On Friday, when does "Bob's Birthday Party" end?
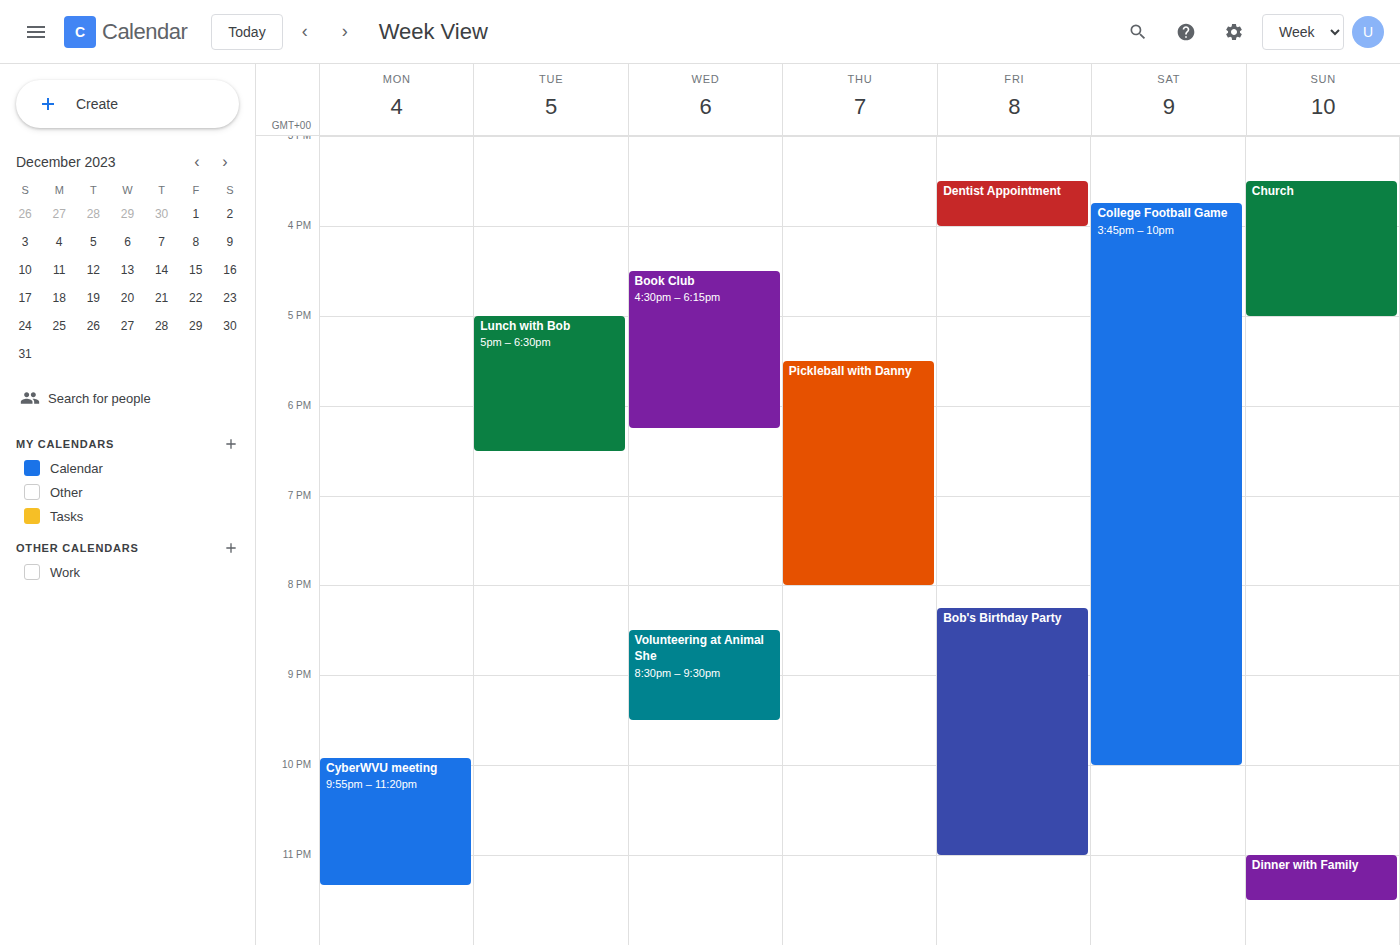
11:00 PM